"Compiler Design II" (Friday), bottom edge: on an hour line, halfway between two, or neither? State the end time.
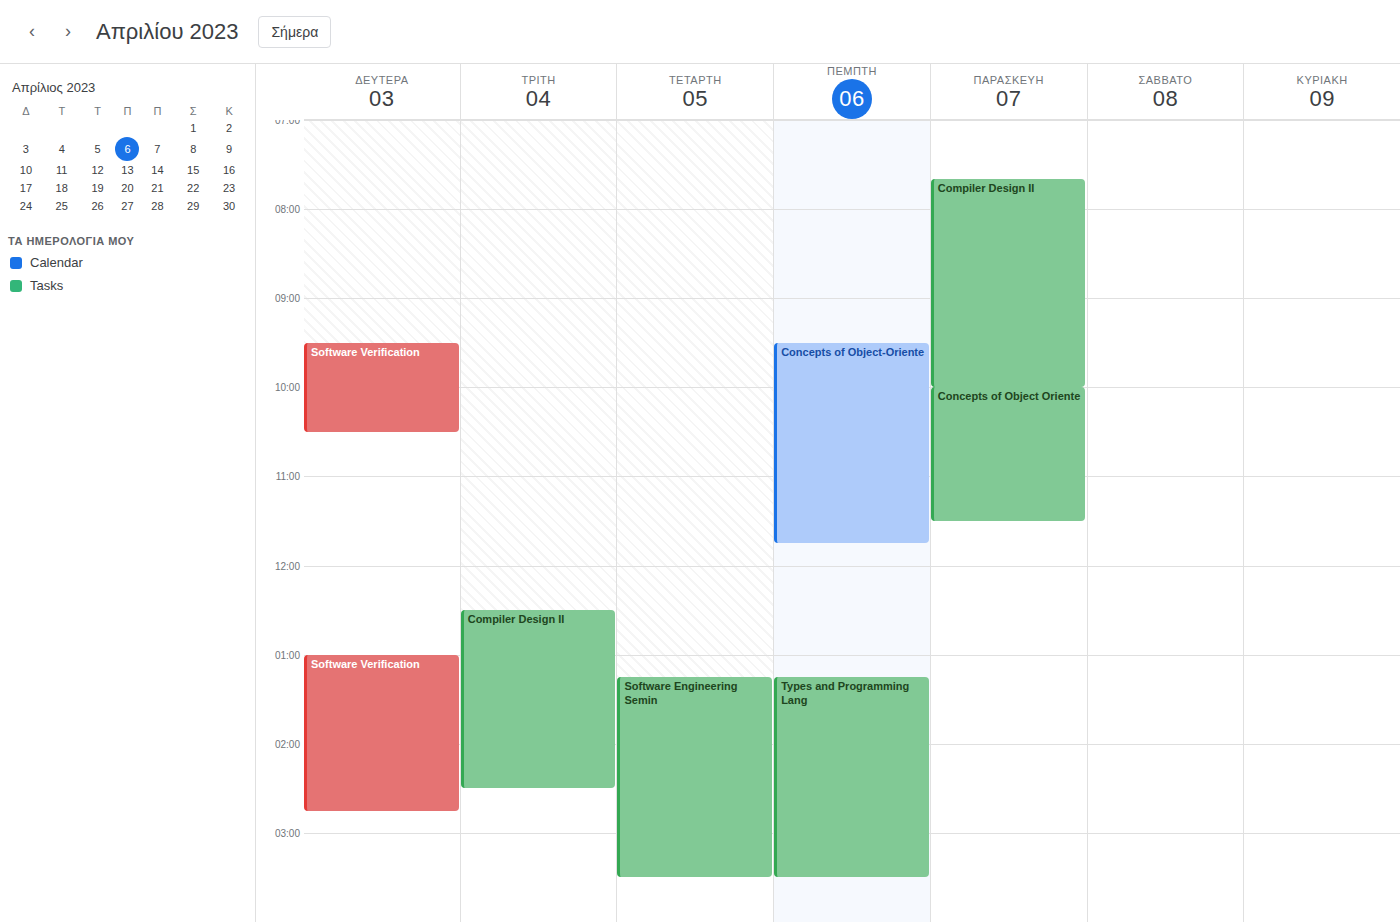
10:00 AM -- exactly on the 10 AM line.